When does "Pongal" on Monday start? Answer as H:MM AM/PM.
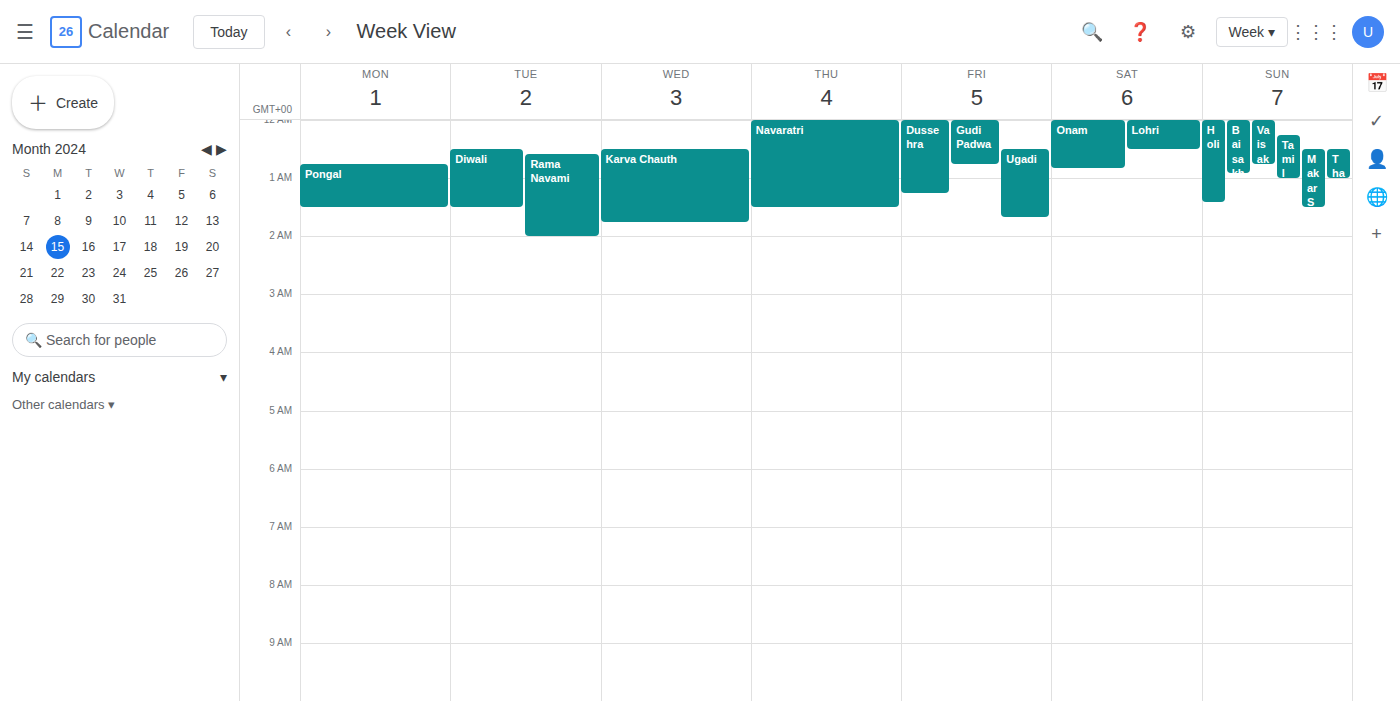
12:45 AM